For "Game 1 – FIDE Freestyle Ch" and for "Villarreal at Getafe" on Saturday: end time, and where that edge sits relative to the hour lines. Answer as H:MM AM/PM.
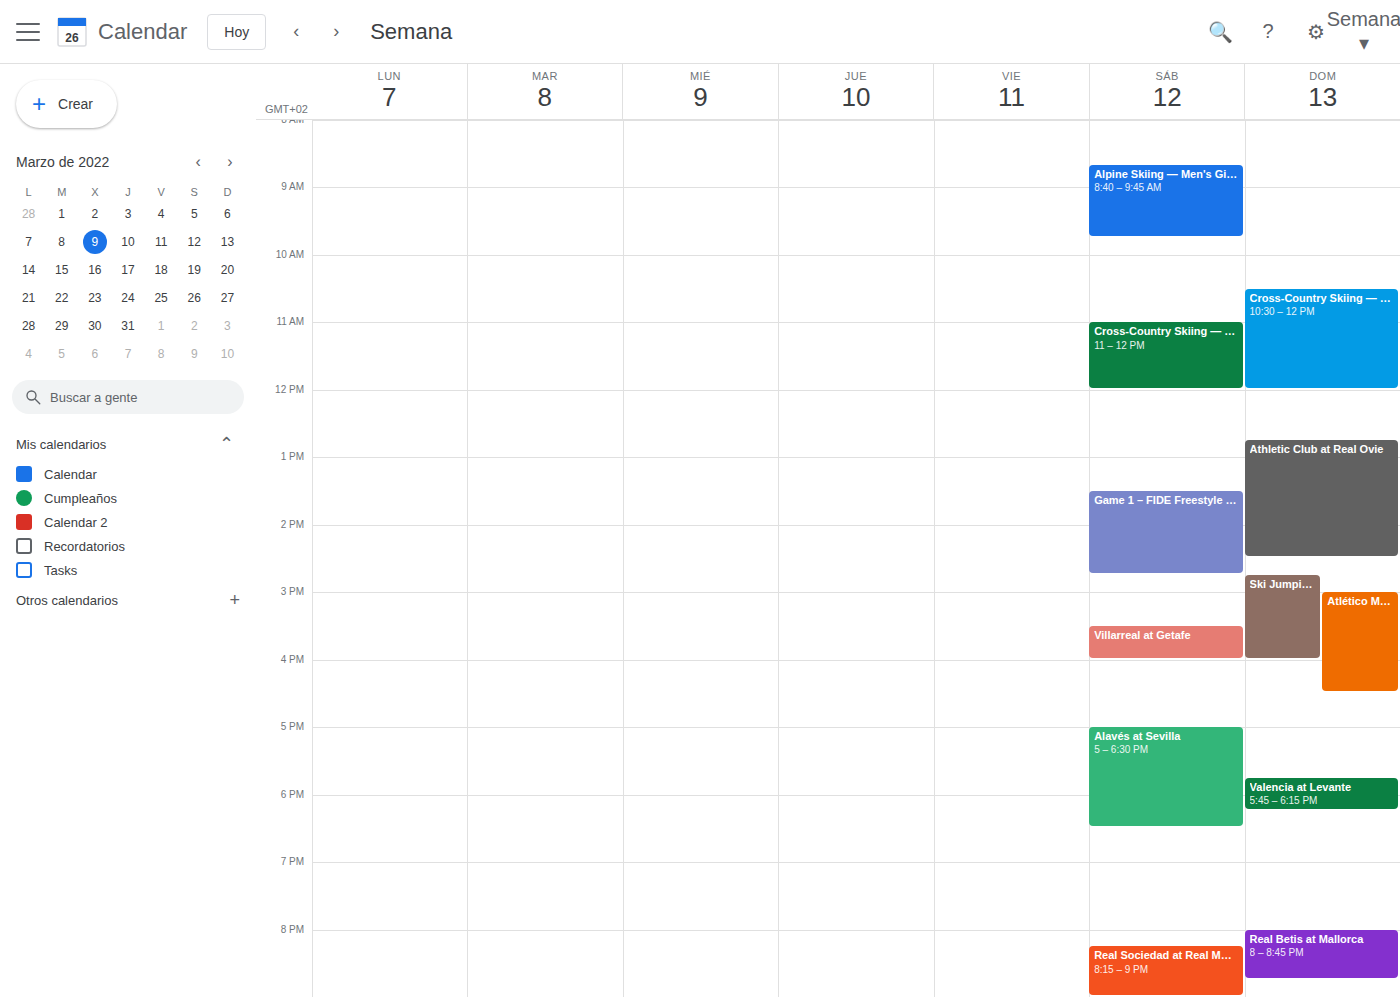
"Game 1 – FIDE Freestyle Ch": 2:45 PM, neither: three quarters of the way from the 2 PM line to the 3 PM line. "Villarreal at Getafe": 4:00 PM, exactly on the 4 PM line.